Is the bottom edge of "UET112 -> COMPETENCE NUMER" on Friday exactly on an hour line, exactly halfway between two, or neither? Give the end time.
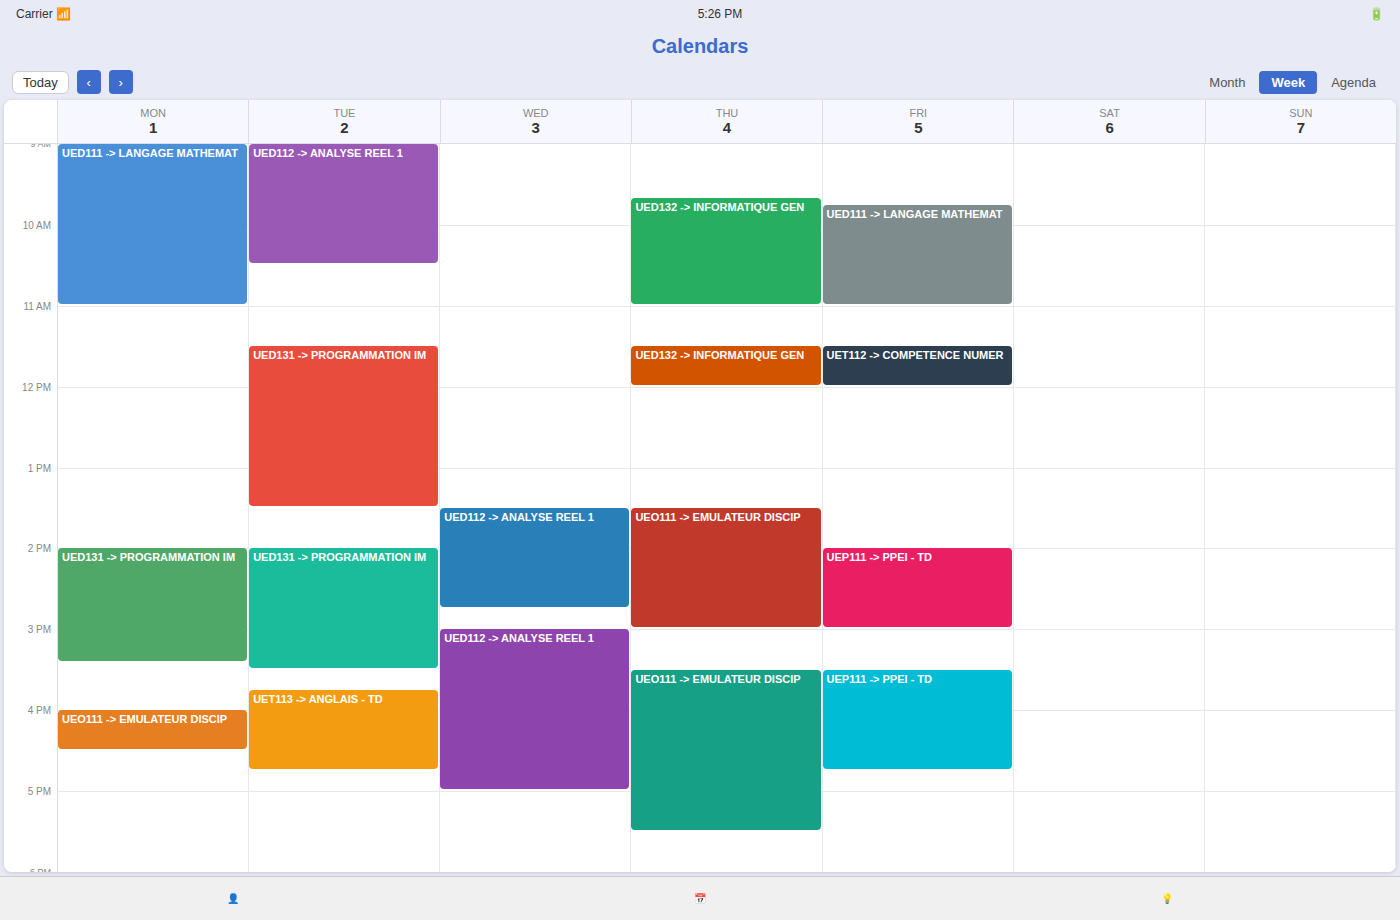
12:00 PM -- exactly on the 12 PM line.